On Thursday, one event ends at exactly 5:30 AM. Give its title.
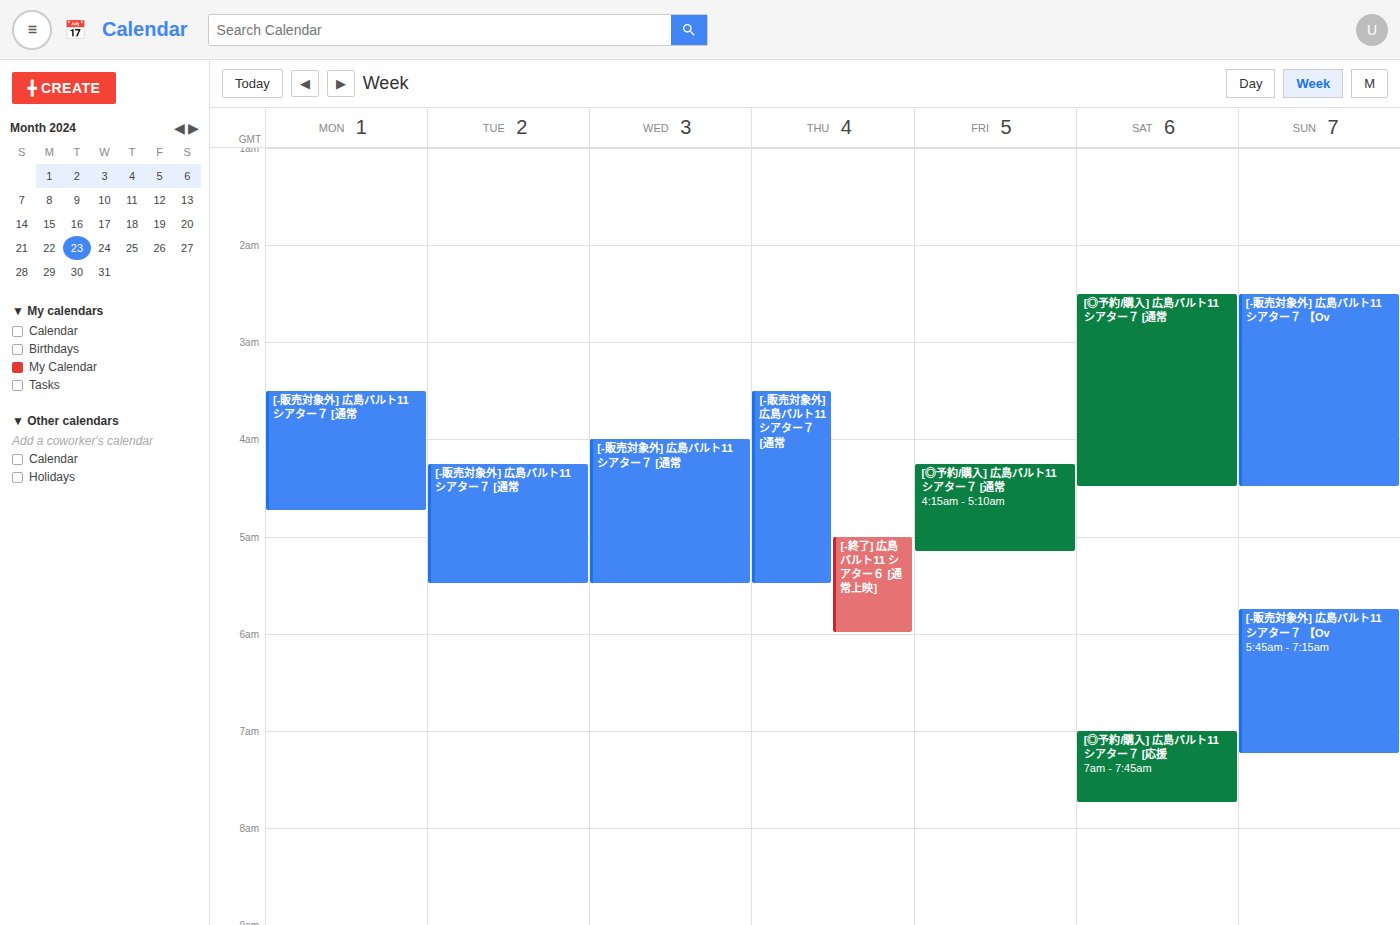
"[-販売対象外] 広島バルト11 シアター７ [通常"